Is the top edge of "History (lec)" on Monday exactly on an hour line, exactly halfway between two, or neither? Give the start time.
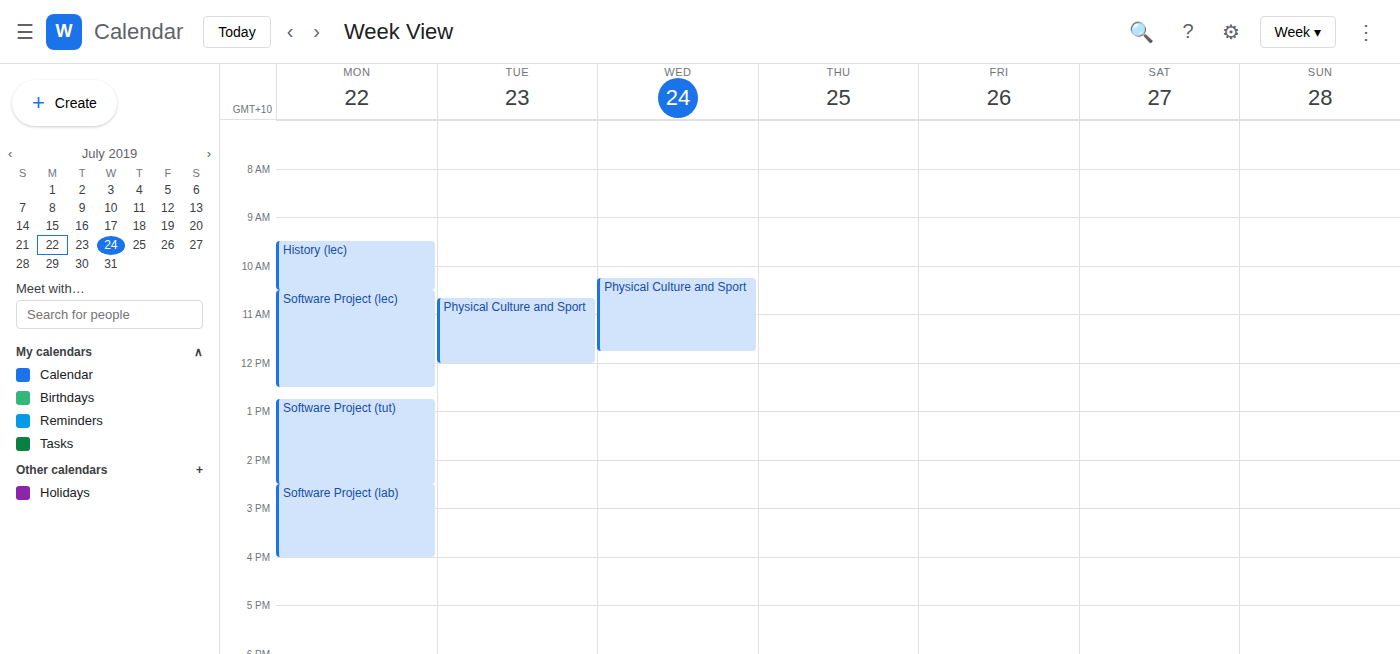
9:30 AM -- halfway between the 9 AM and 10 AM lines.